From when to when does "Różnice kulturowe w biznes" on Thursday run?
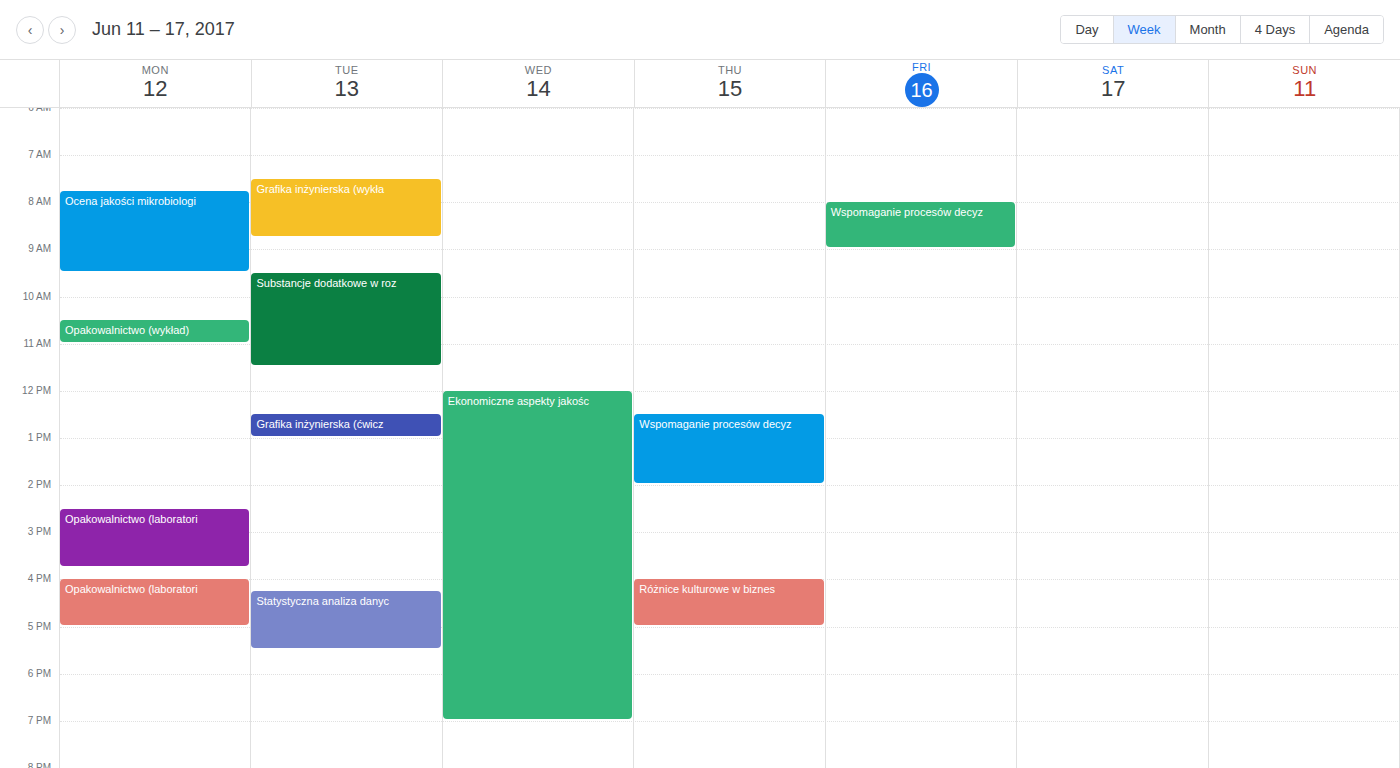
4:00 PM to 5:00 PM